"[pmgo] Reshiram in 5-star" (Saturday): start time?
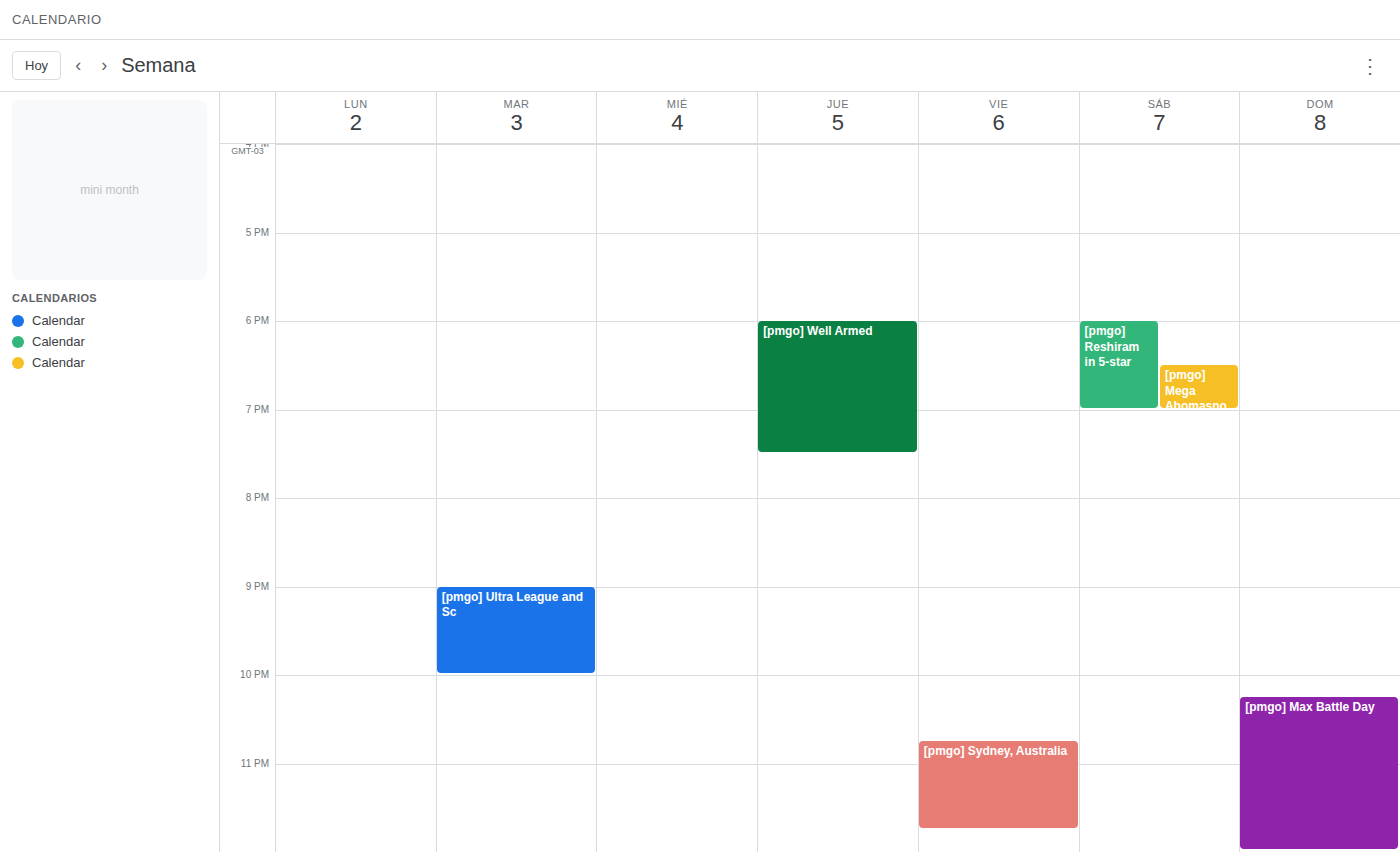
18:00